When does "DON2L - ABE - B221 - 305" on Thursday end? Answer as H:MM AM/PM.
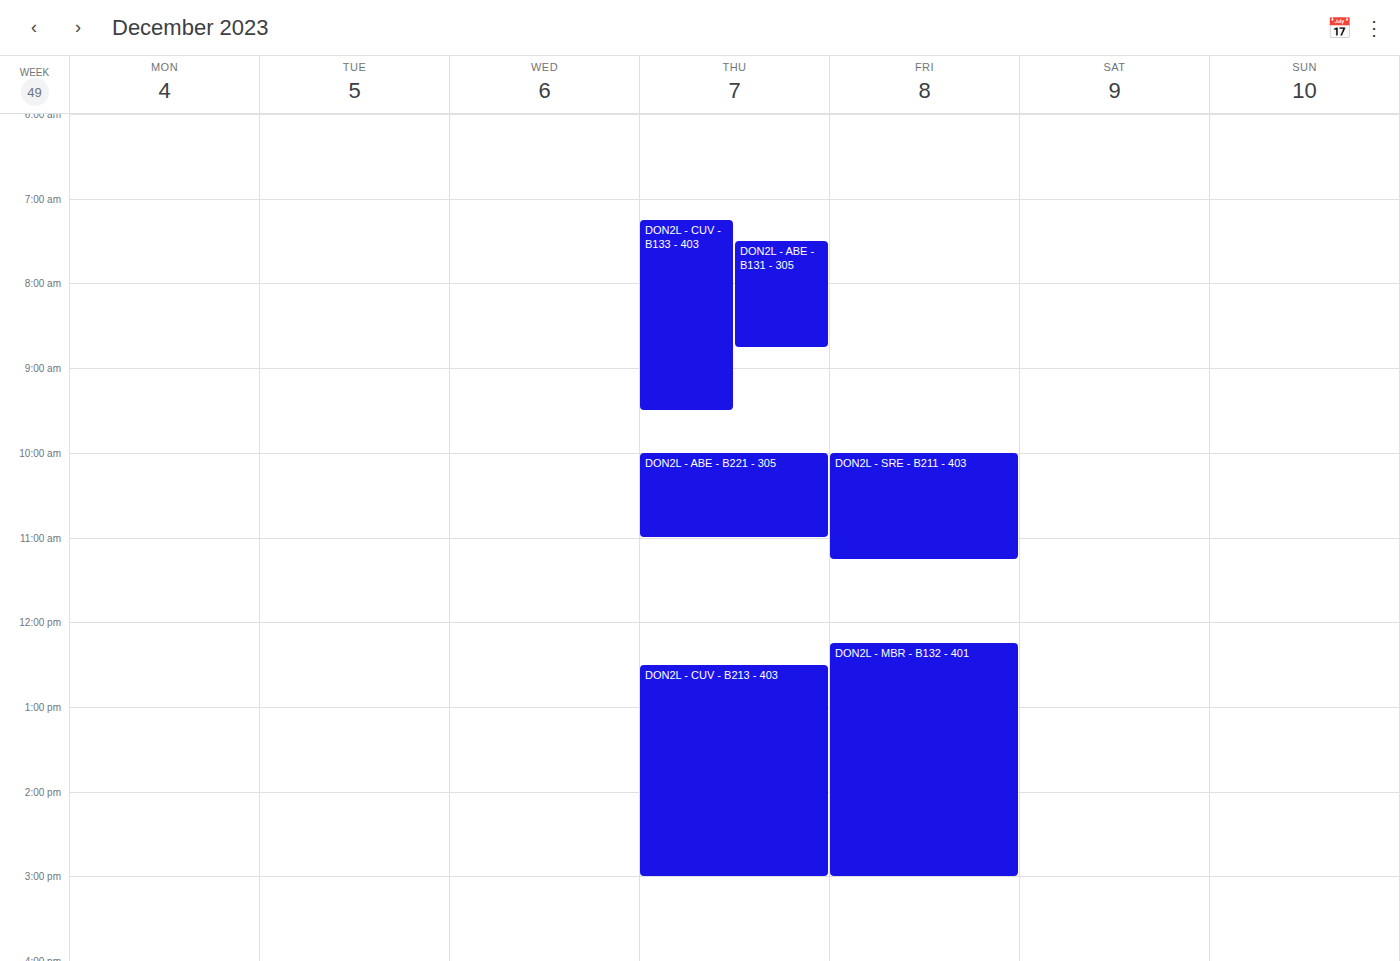
11:00 AM